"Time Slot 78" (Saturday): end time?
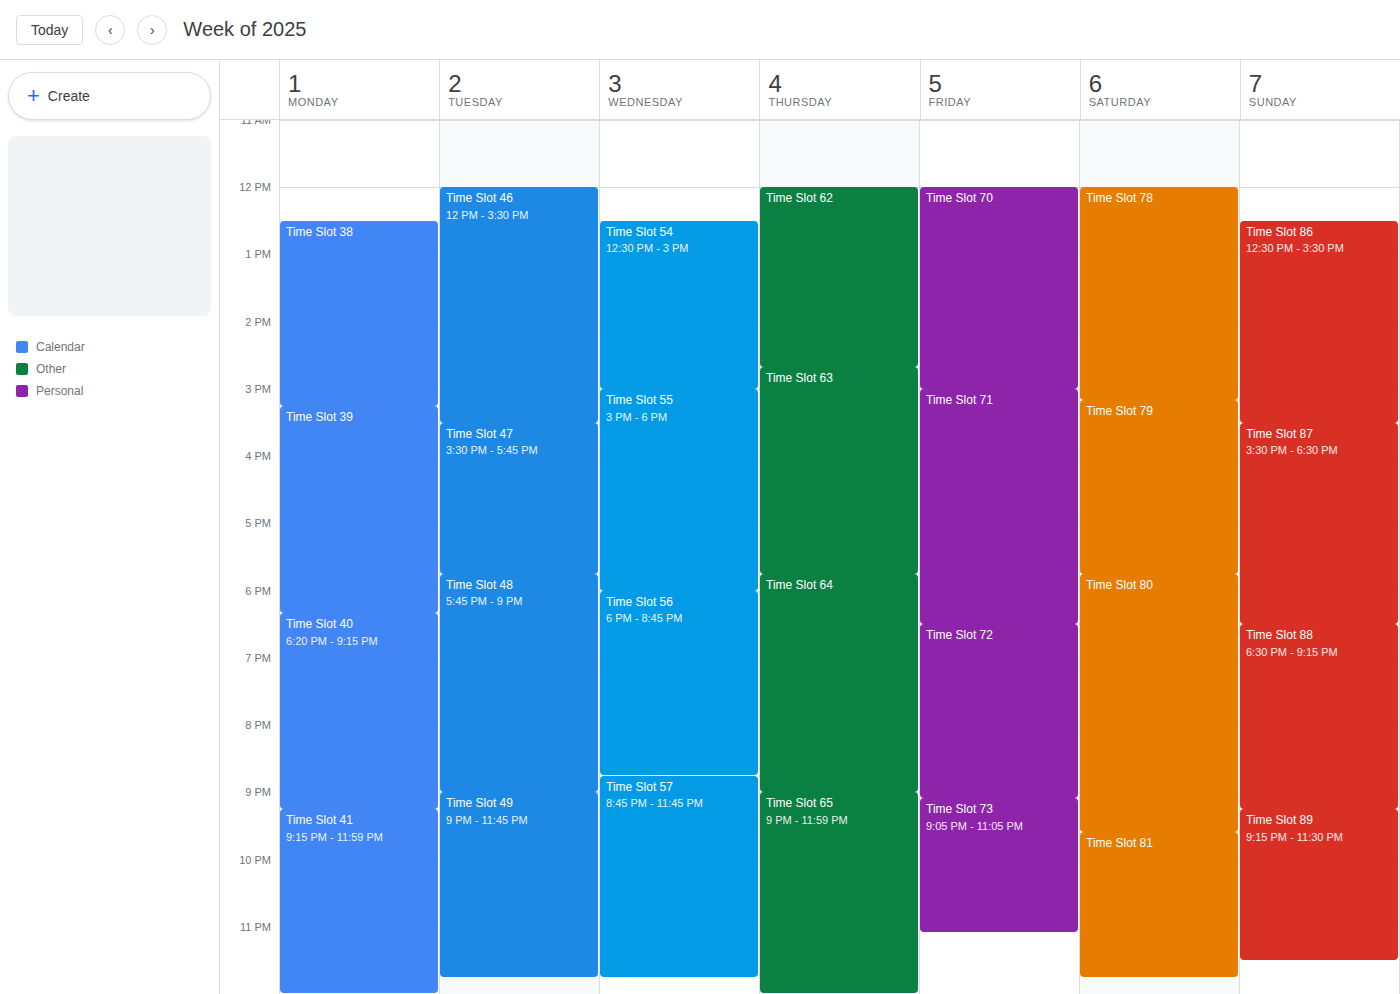
3:10 PM